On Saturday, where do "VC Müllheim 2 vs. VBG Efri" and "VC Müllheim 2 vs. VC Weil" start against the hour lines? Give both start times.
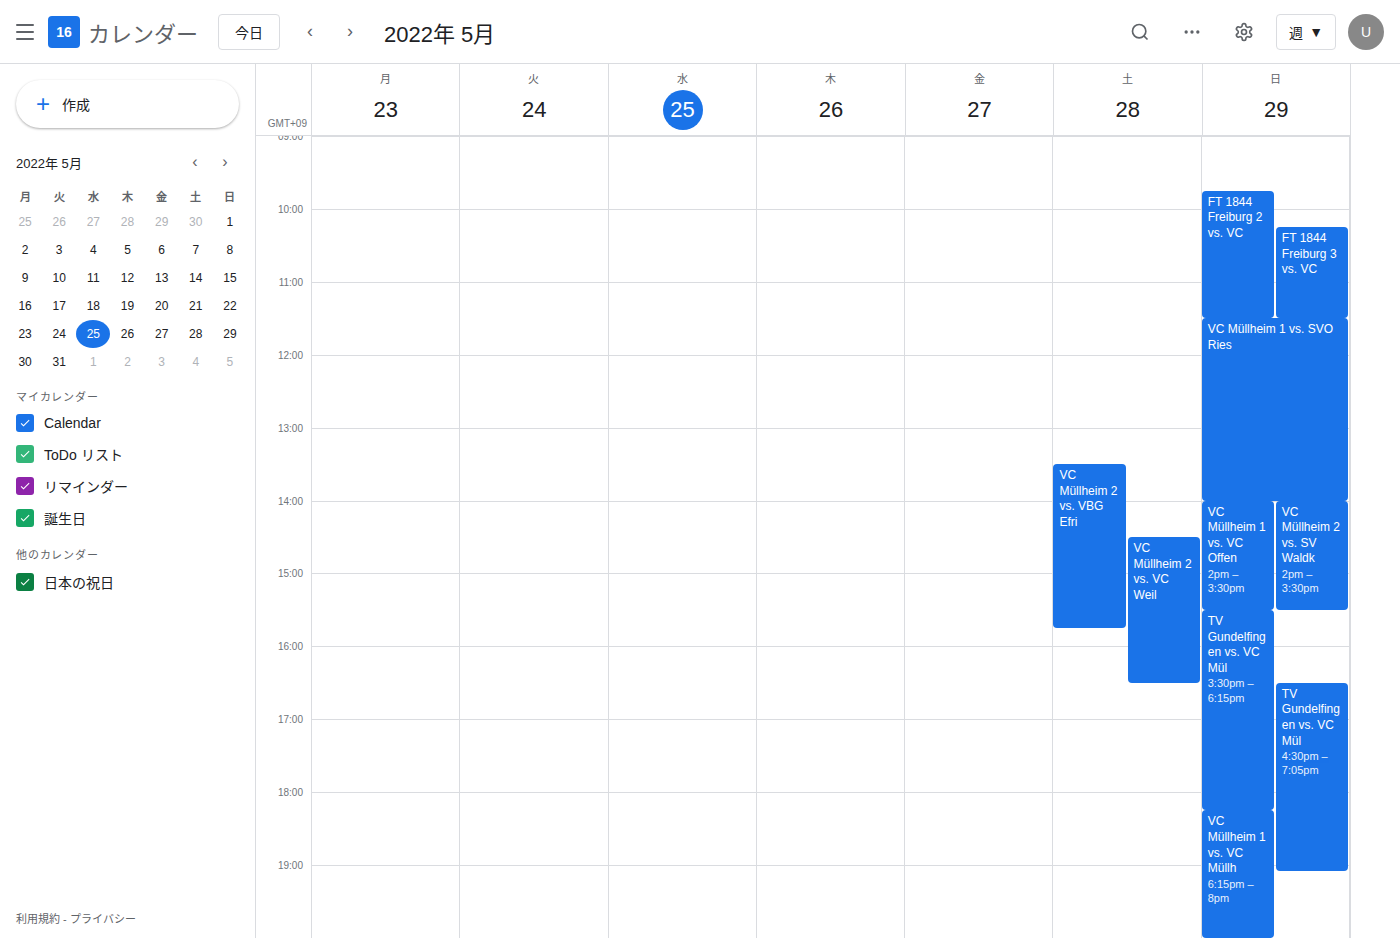
"VC Müllheim 2 vs. VBG Efri": 1:30 PM, halfway between the 1 PM and 2 PM lines. "VC Müllheim 2 vs. VC Weil": 2:30 PM, halfway between the 2 PM and 3 PM lines.